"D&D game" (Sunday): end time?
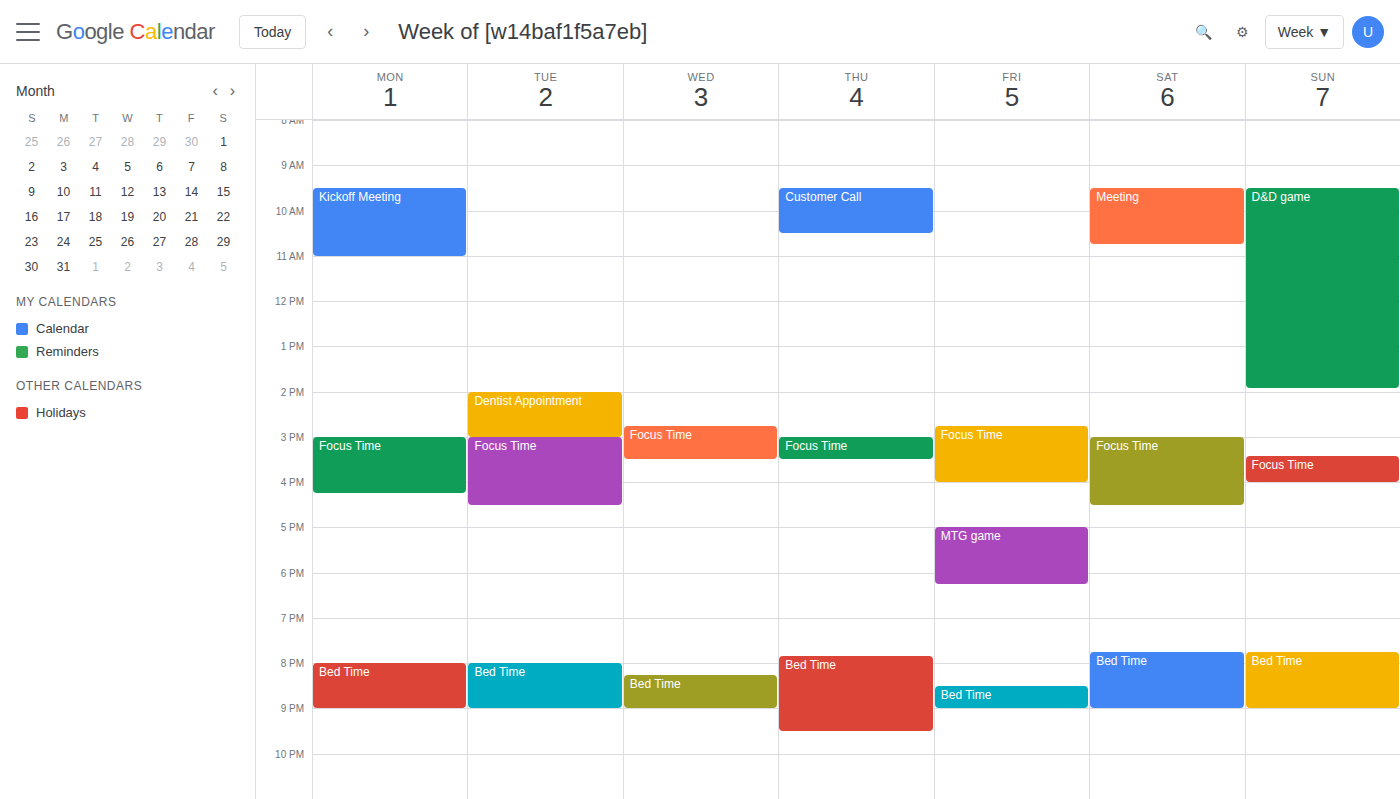
13:55